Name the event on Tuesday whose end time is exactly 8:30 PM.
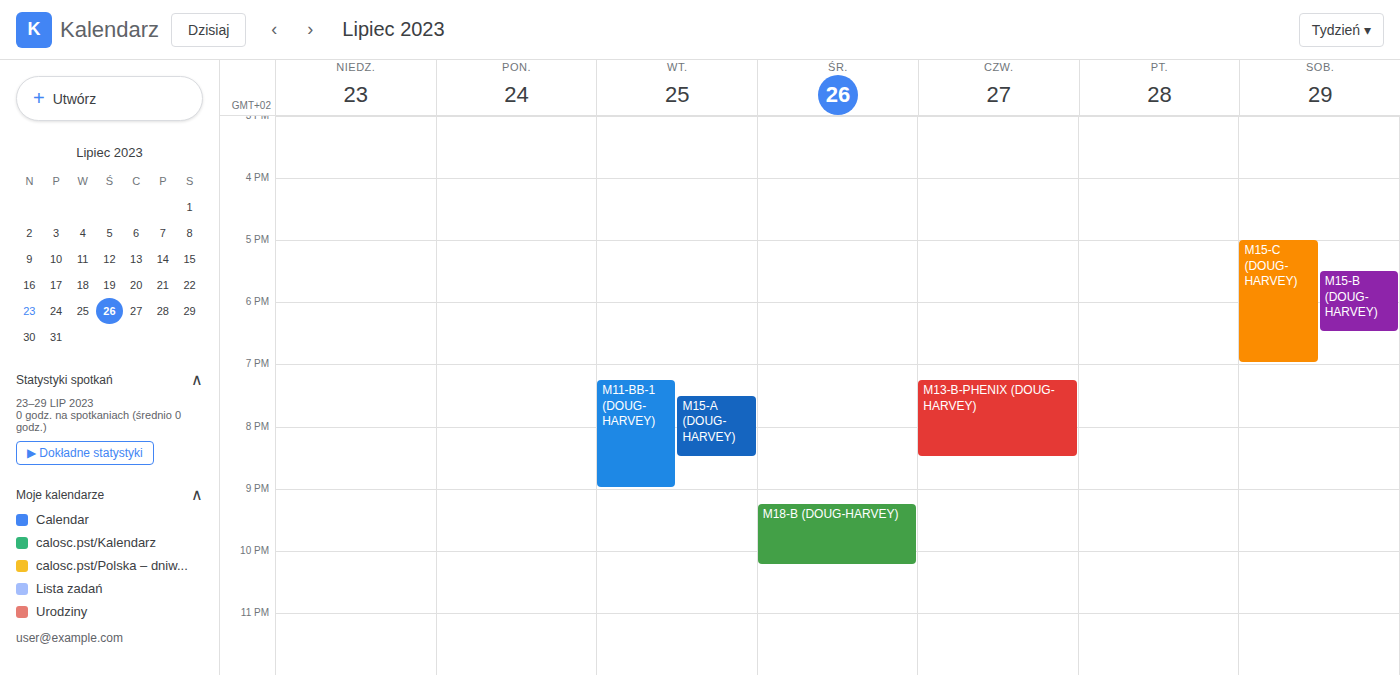
"M15-A (DOUG-HARVEY)"